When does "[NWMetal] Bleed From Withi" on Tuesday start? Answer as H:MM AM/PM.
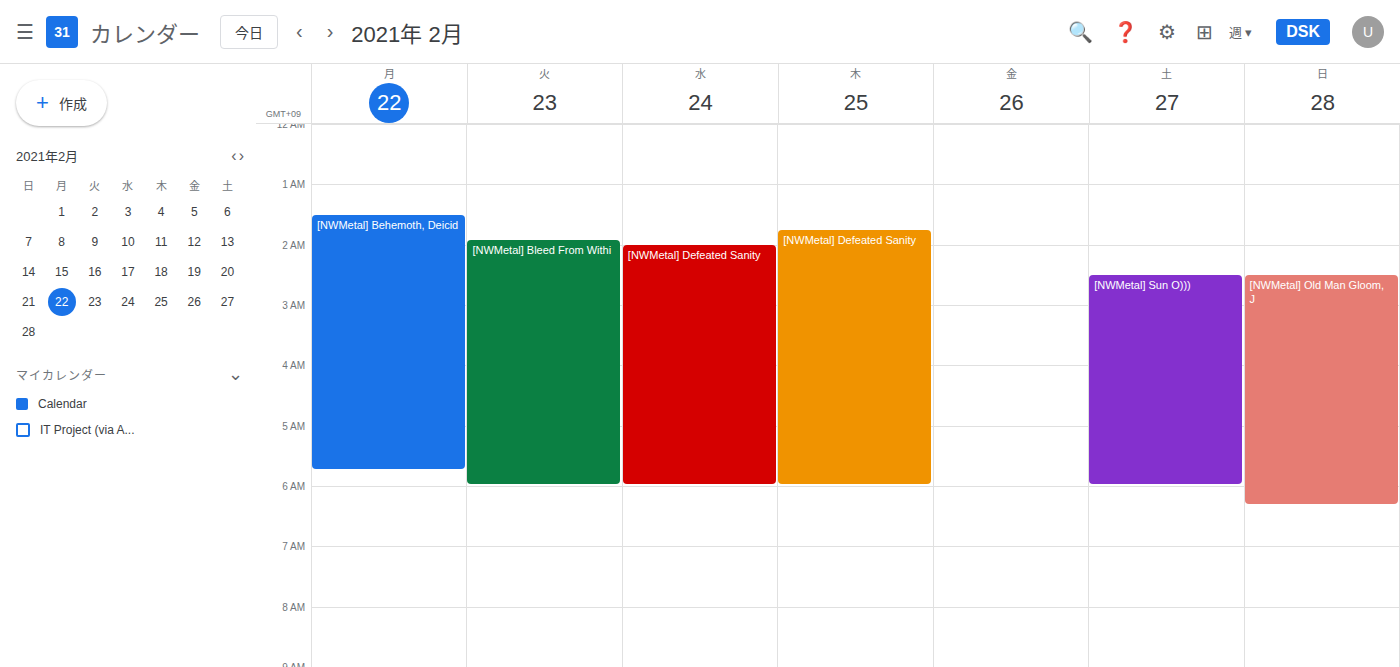
1:55 AM